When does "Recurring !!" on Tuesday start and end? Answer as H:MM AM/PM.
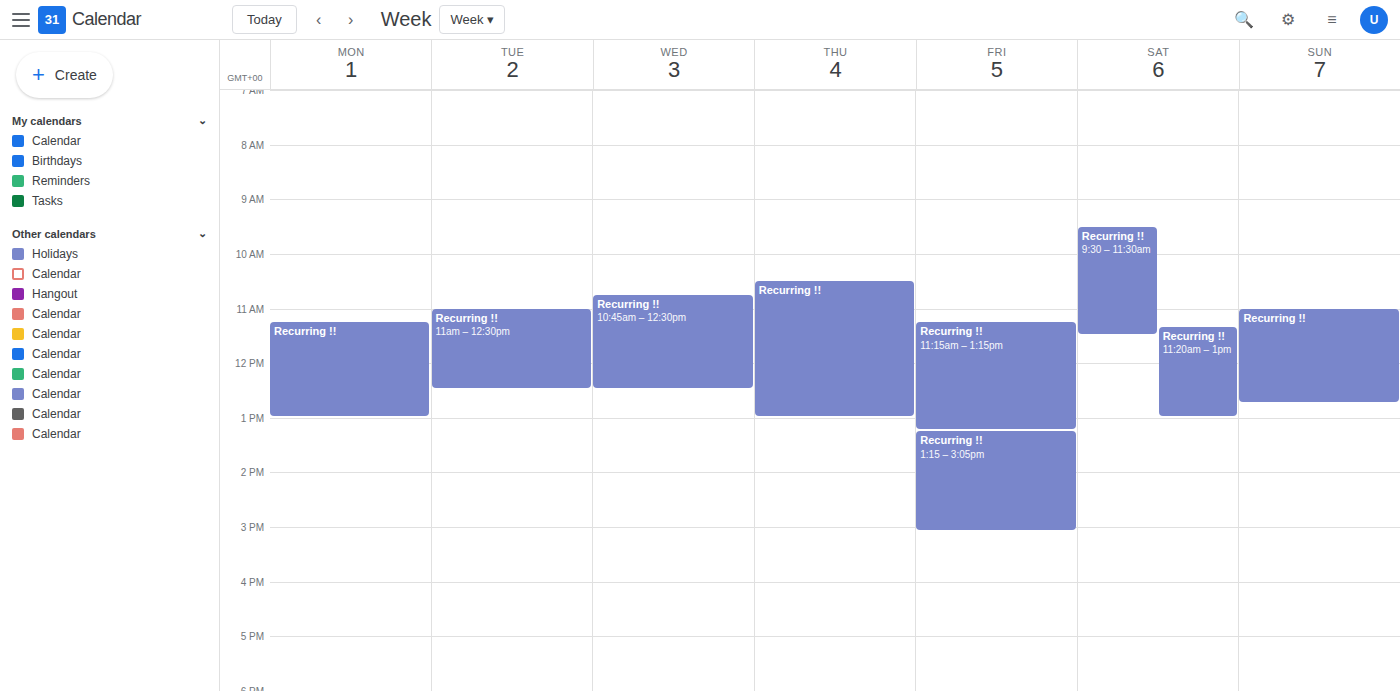
11:00 AM to 12:30 PM